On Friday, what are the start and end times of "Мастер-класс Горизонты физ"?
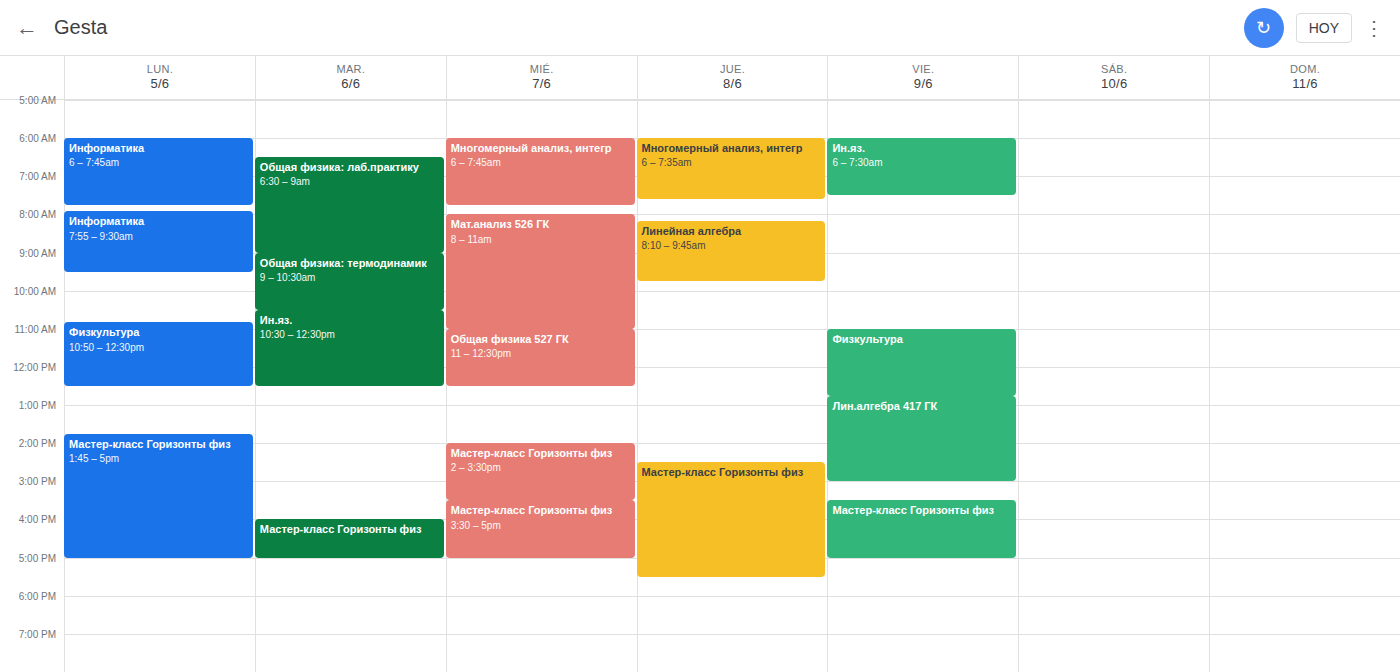
15:30 to 17:00